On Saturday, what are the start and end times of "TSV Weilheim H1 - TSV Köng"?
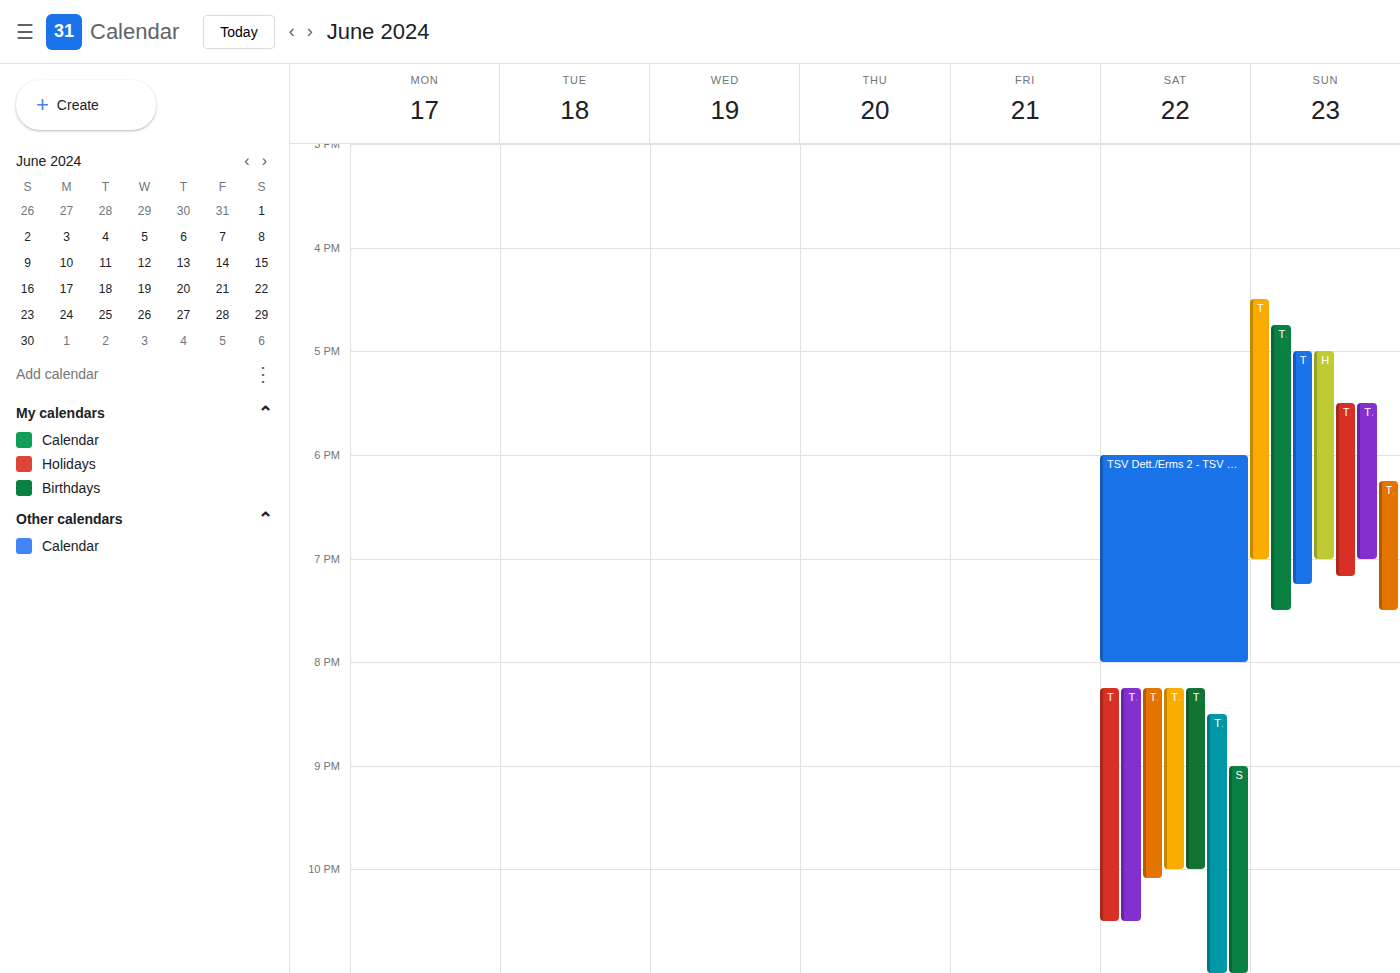
8:15 PM to 10:05 PM